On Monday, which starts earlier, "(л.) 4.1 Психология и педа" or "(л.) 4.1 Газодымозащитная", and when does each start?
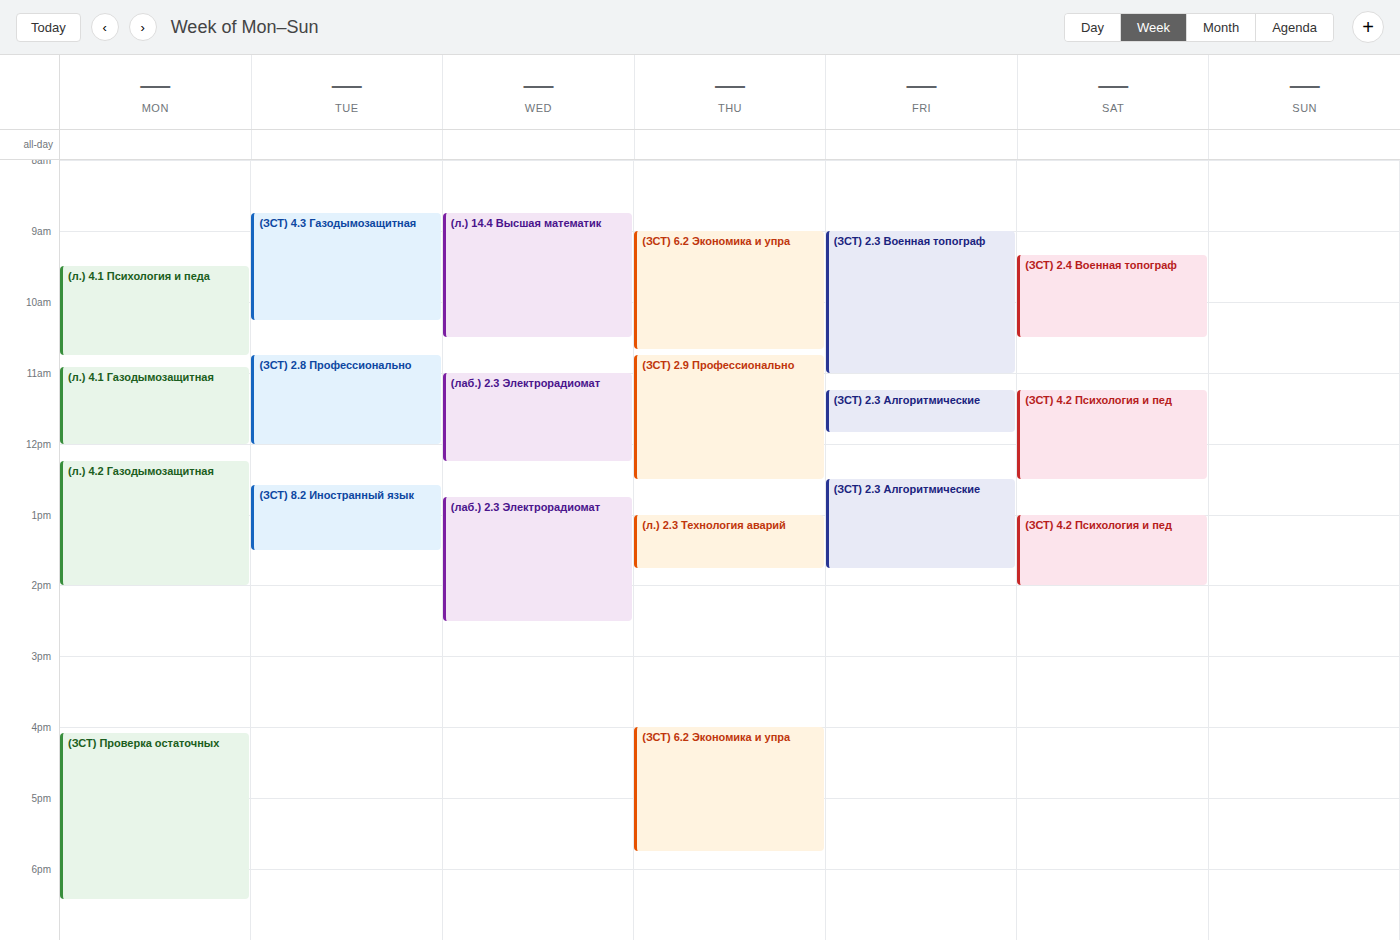
"(л.) 4.1 Психология и педа" 9:30 AM; "(л.) 4.1 Газодымозащитная" 10:55 AM.